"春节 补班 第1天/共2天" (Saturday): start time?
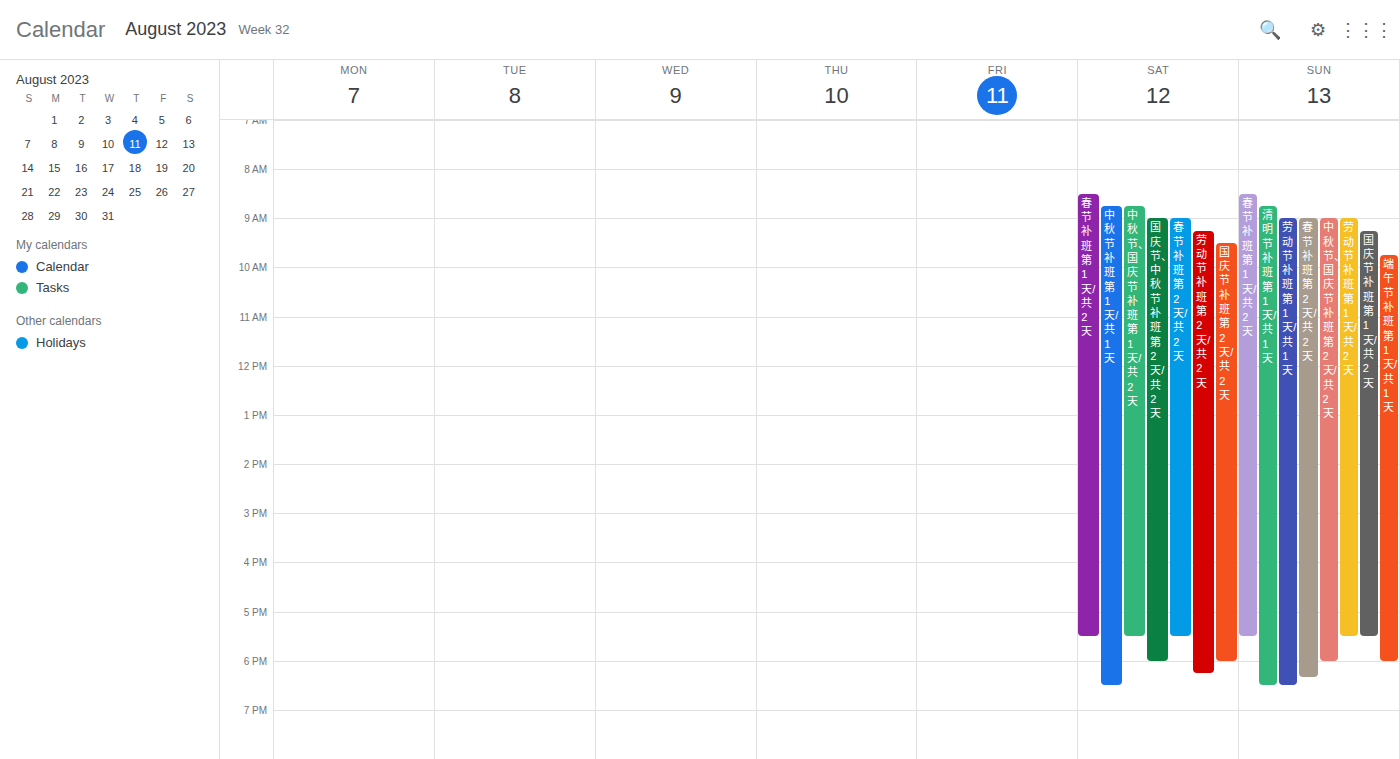
08:30